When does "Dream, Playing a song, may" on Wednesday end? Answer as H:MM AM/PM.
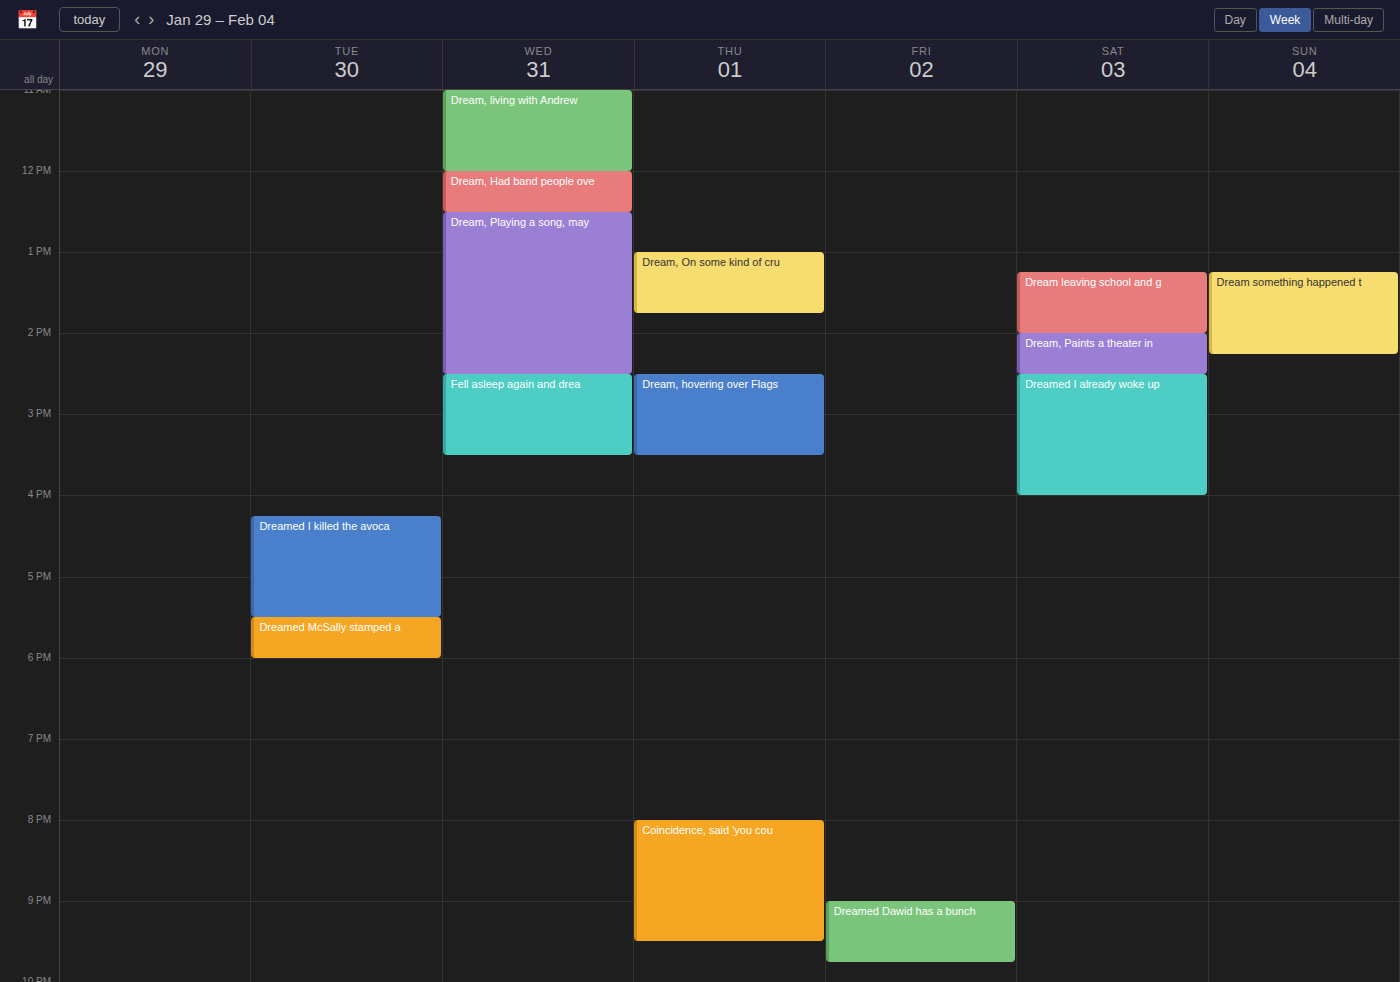
2:30 PM